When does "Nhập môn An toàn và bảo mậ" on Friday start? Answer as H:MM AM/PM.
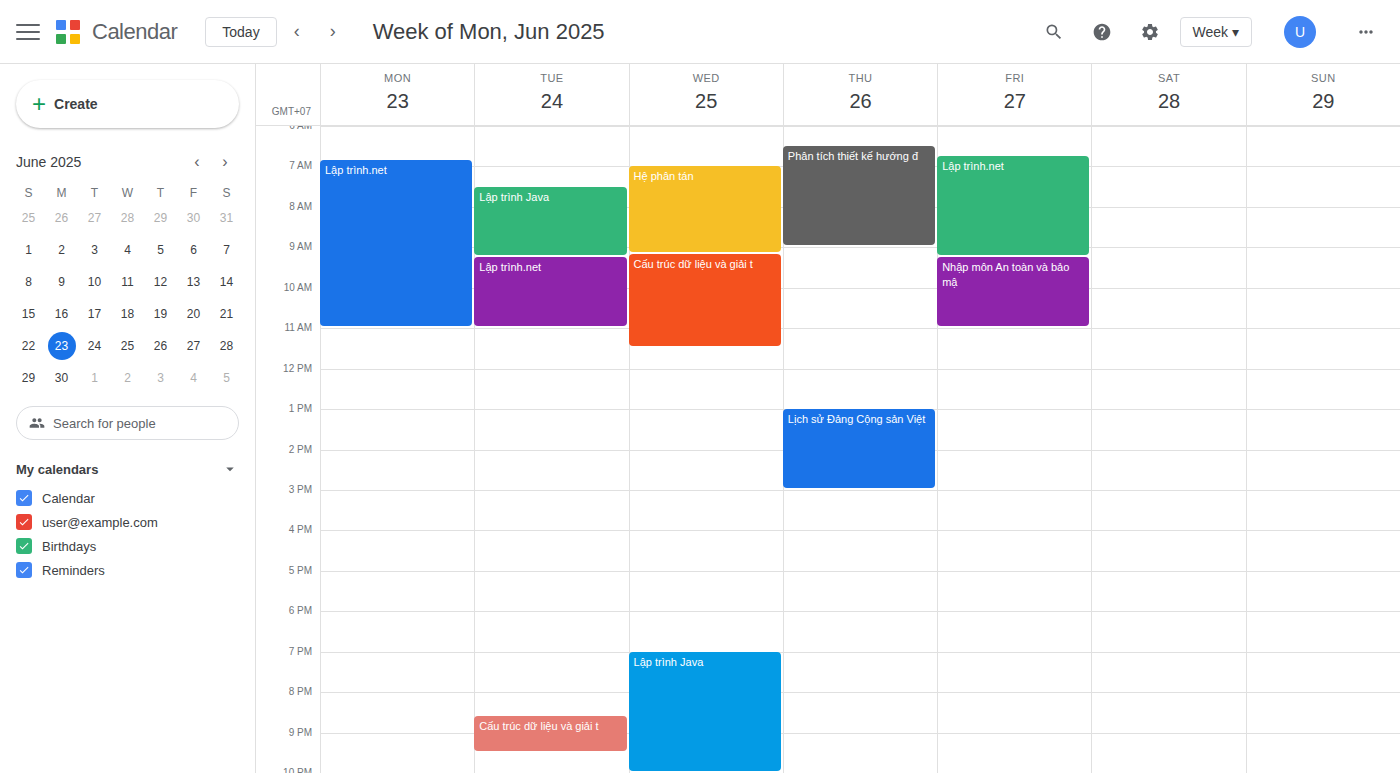
9:15 AM